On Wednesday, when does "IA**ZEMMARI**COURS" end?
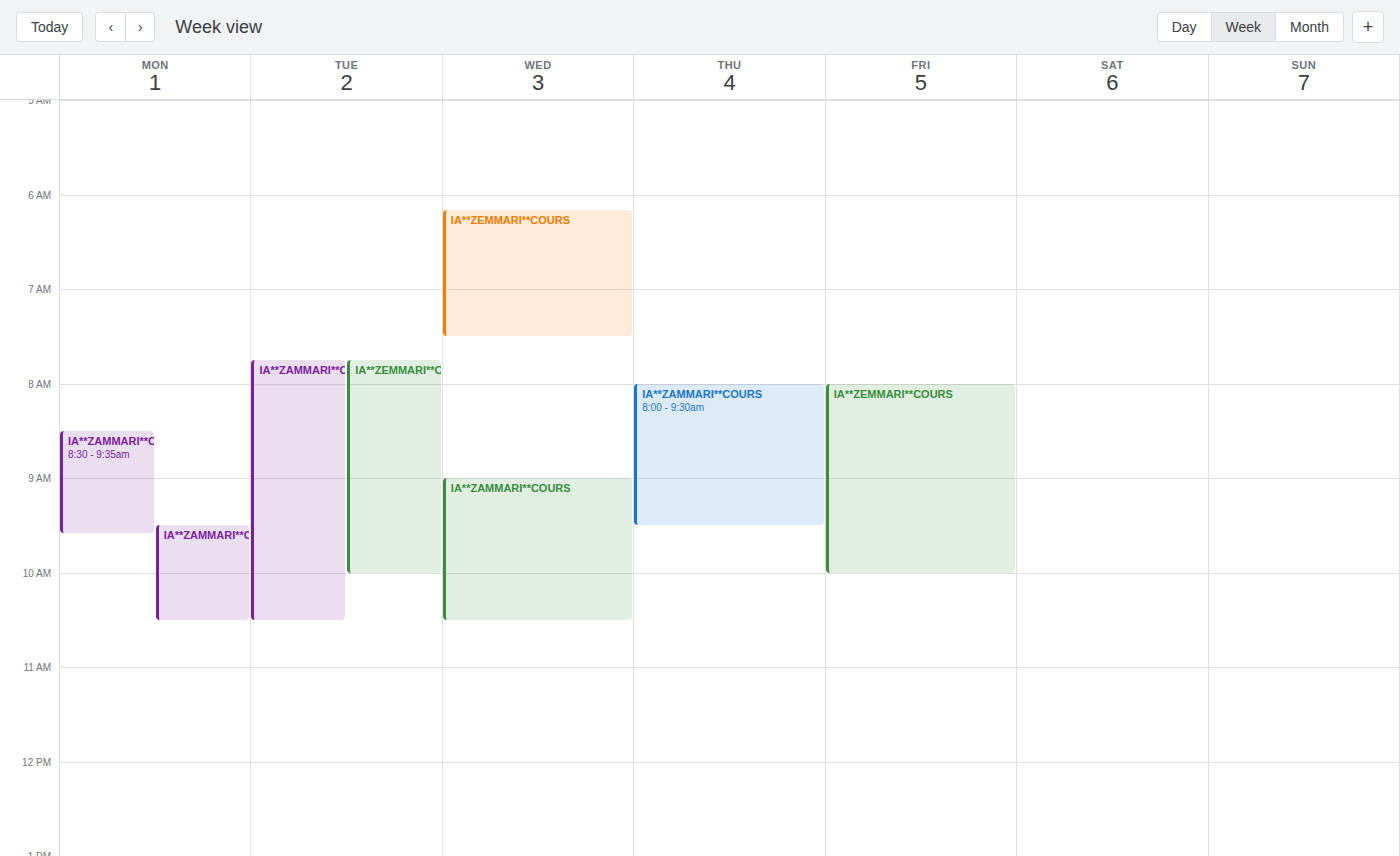
7:30 AM